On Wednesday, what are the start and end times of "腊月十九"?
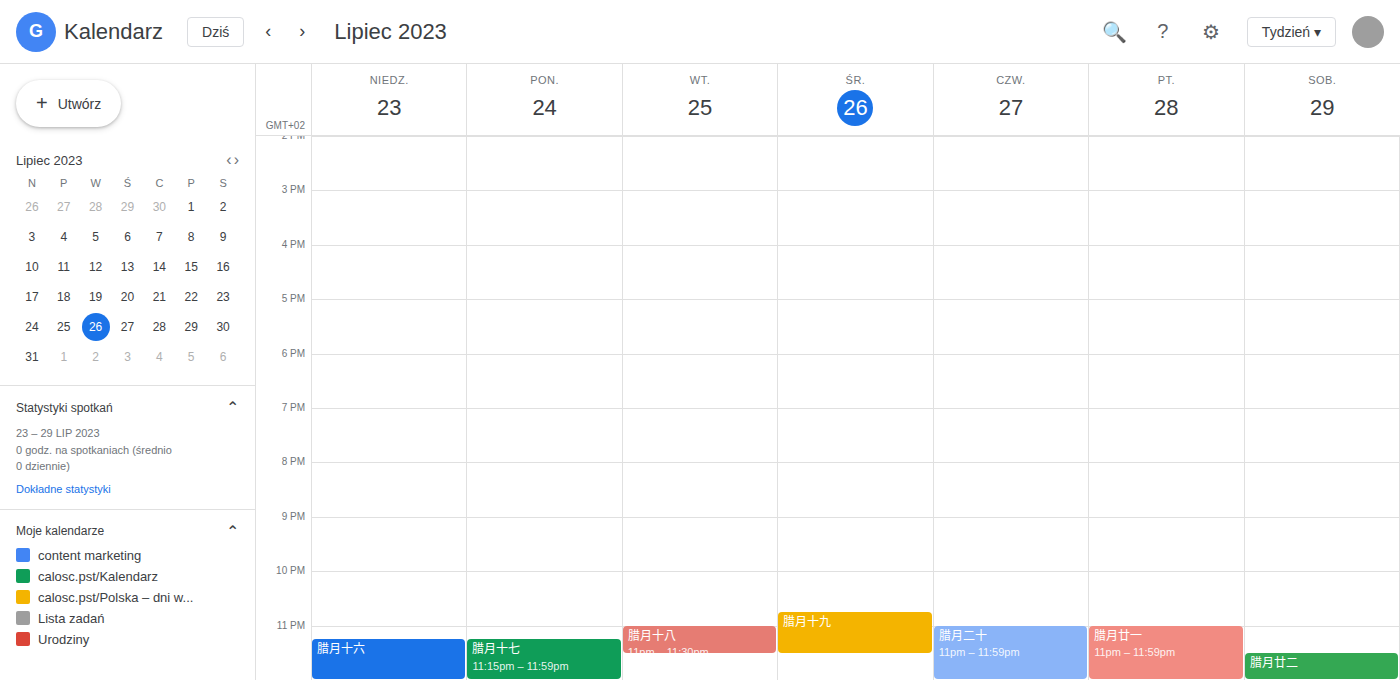
10:45 PM to 11:30 PM